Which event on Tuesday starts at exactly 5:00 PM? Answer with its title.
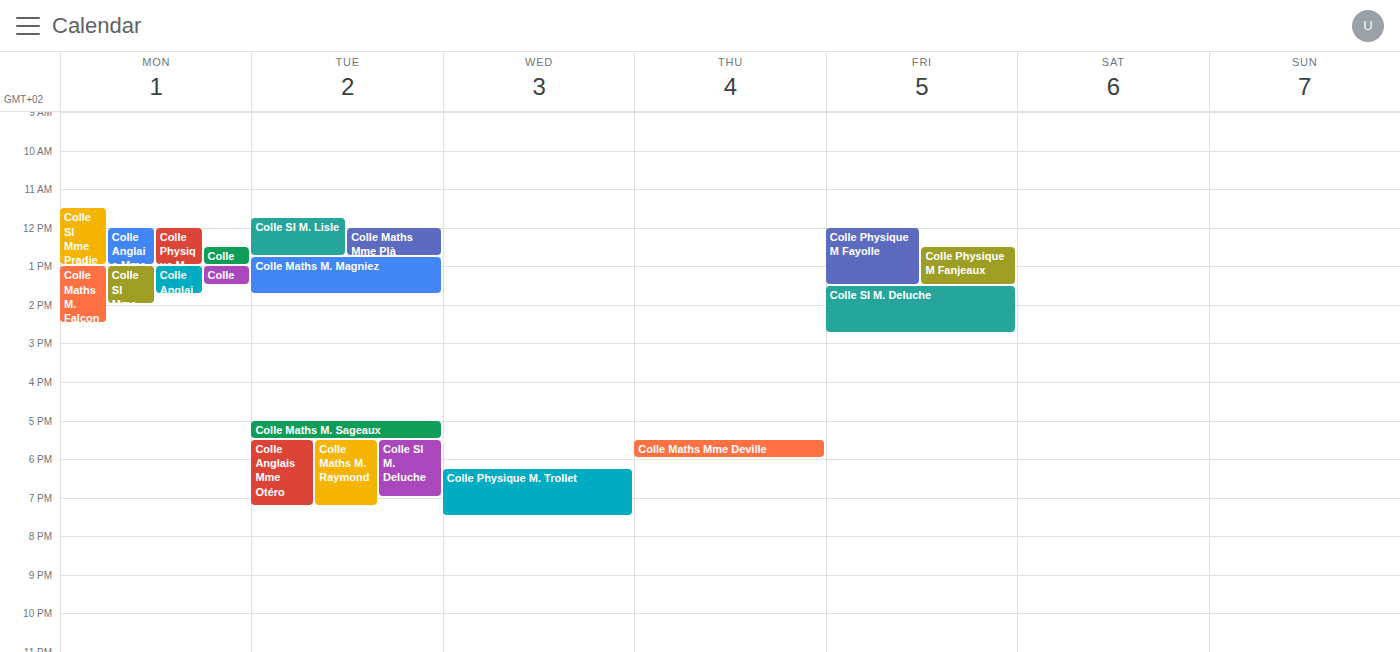
"Colle Maths M. Sageaux"